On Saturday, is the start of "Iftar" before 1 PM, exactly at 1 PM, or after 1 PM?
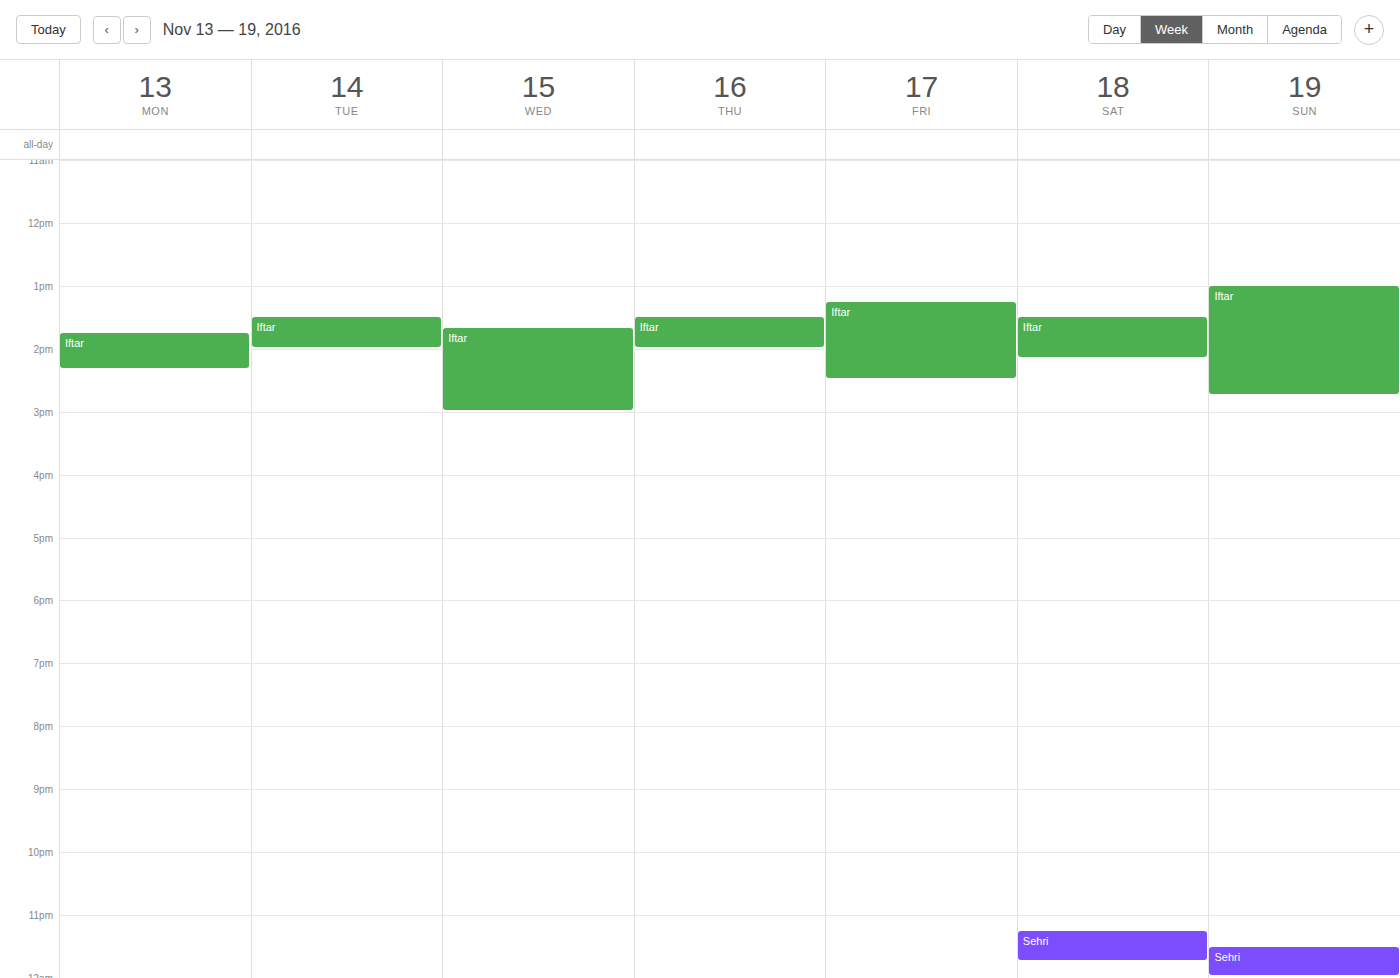
1:30 PM -- after 1 PM, 30 minutes below the 1 PM line.